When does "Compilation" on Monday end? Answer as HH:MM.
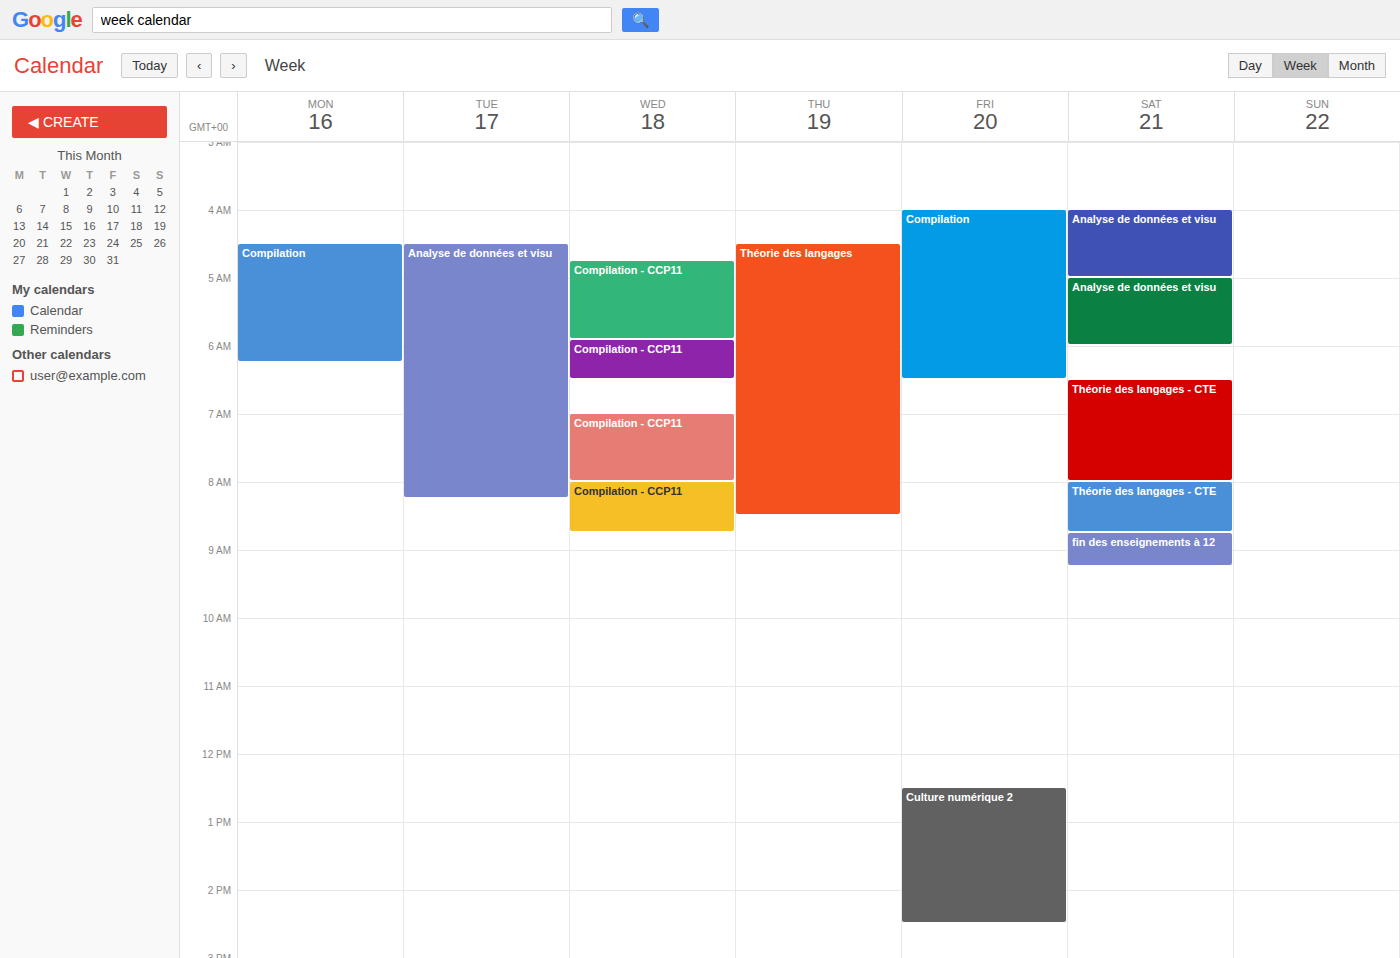
06:15